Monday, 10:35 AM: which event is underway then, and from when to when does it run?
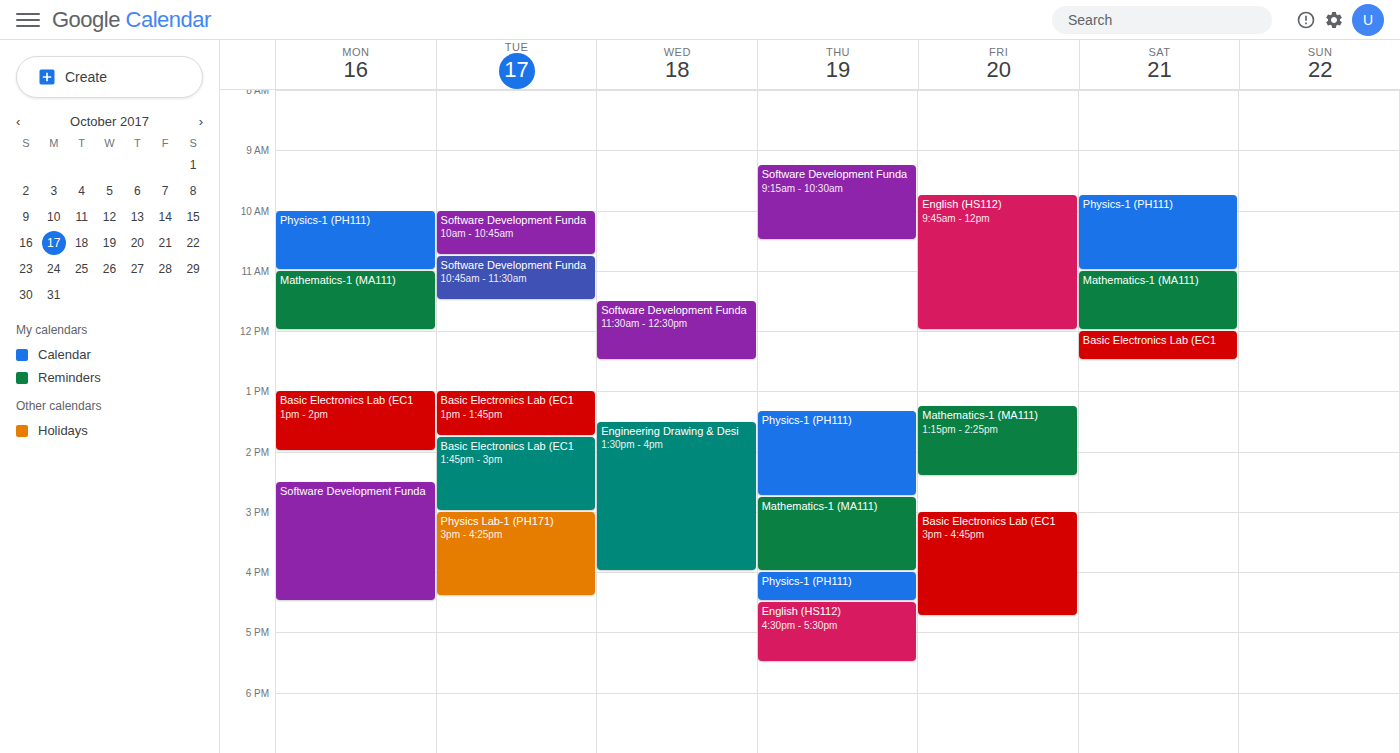
"Physics-1 (PH111)", 10:00 AM to 11:00 AM